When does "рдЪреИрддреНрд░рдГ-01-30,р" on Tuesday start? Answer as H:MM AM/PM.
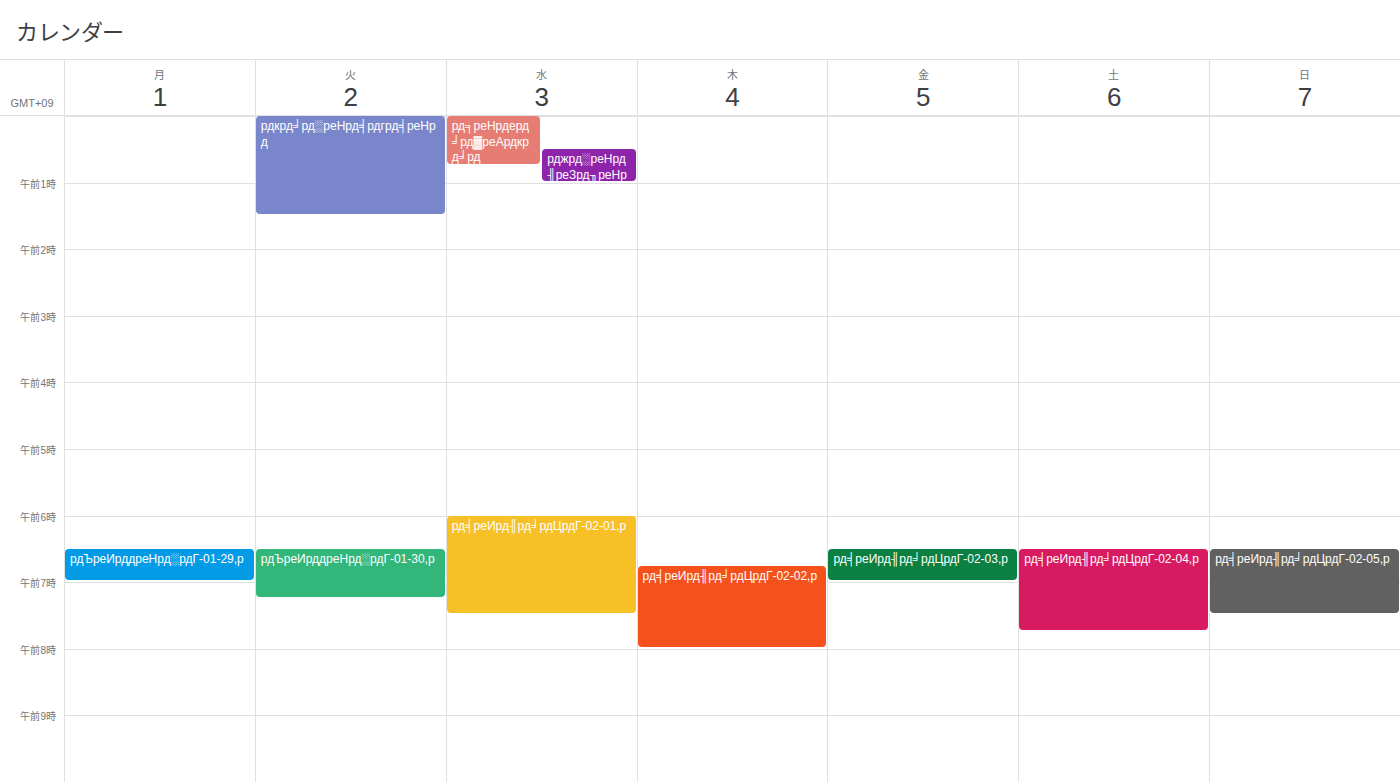
6:30 AM